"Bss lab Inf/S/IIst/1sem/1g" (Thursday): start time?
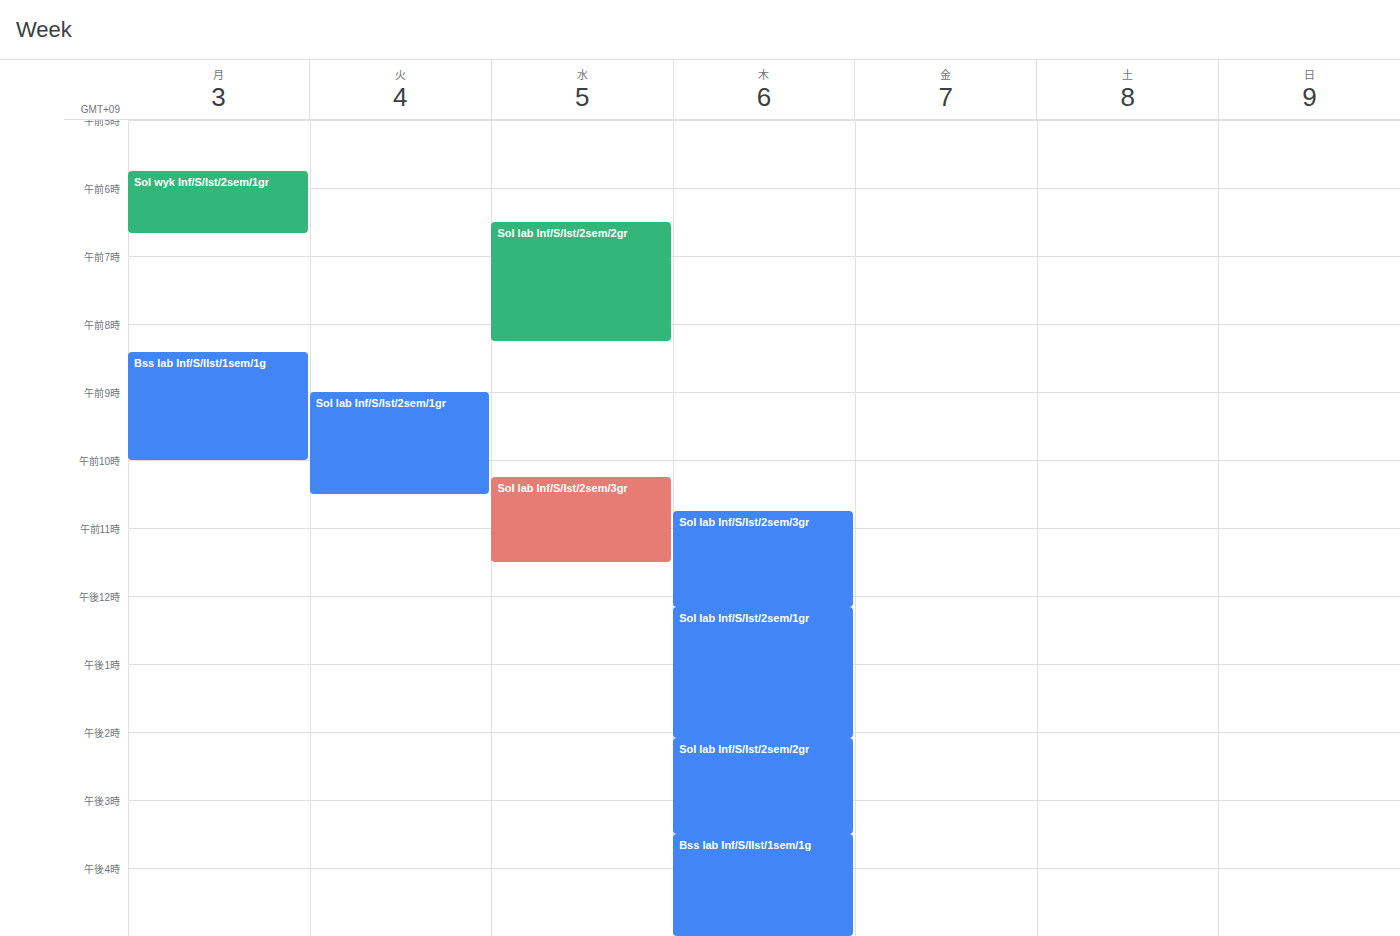
3:30 PM